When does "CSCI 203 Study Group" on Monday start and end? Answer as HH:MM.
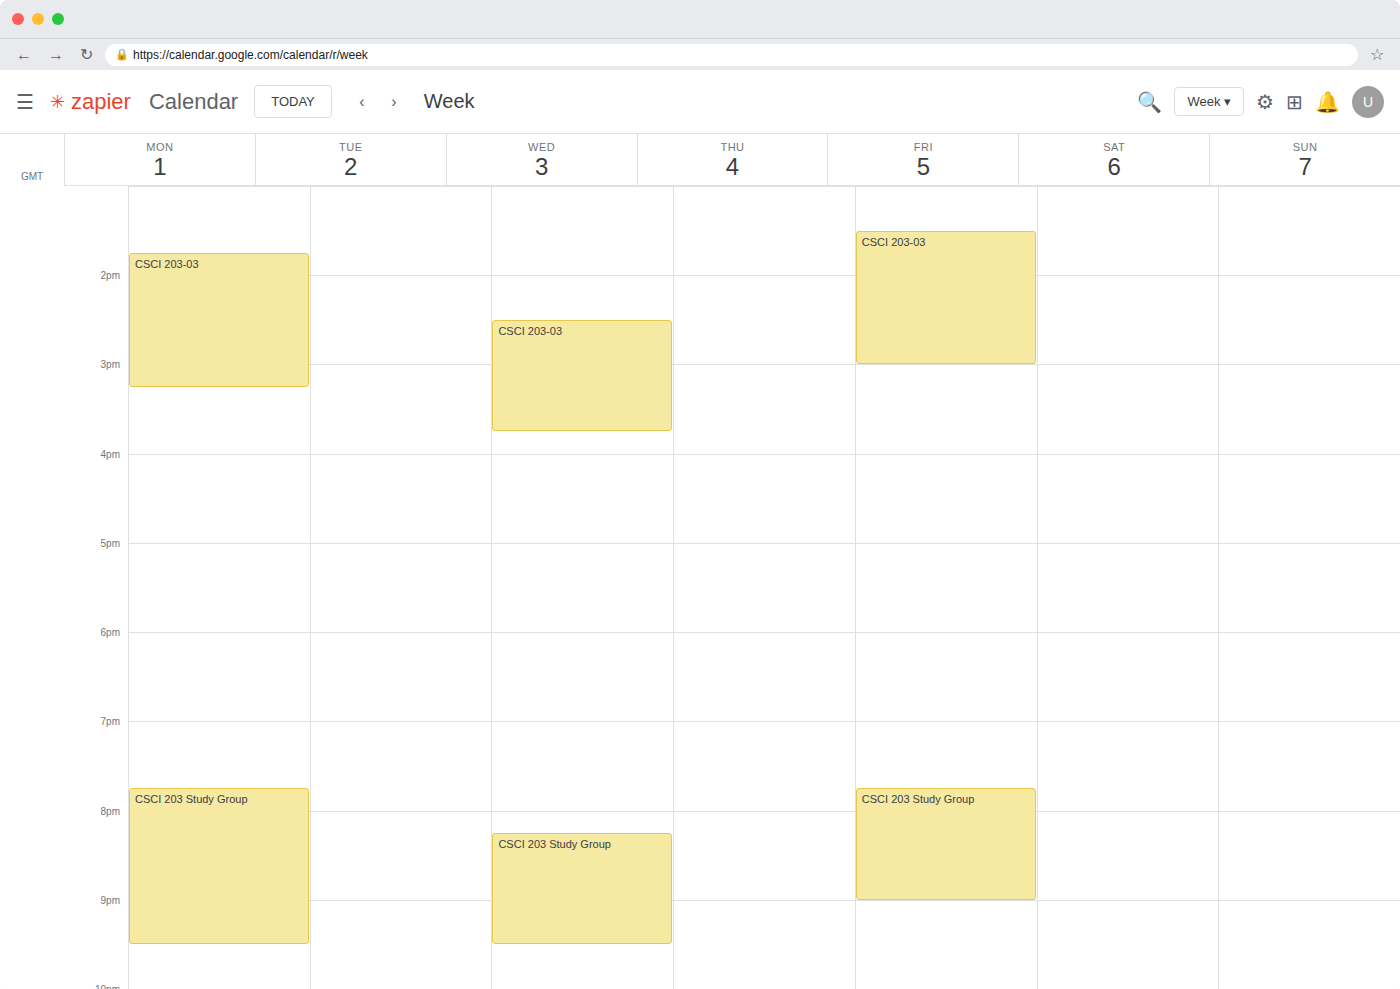
19:45 to 21:30